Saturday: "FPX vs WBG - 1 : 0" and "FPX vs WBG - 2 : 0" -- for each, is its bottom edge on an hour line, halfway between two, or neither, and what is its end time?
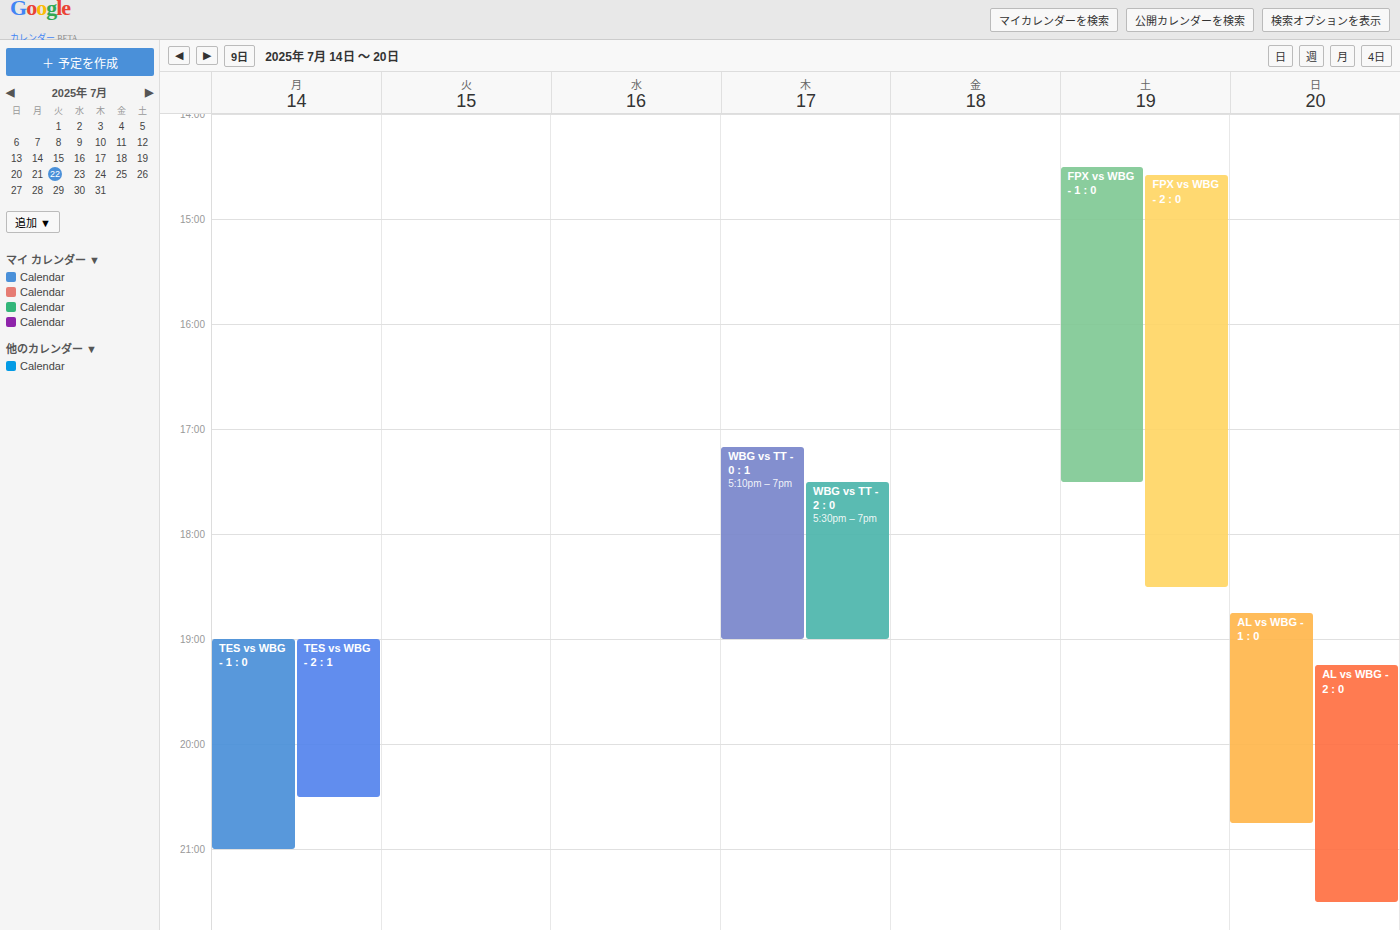
"FPX vs WBG - 1 : 0": 5:30 PM, halfway between the 5 PM and 6 PM lines. "FPX vs WBG - 2 : 0": 6:30 PM, halfway between the 6 PM and 7 PM lines.